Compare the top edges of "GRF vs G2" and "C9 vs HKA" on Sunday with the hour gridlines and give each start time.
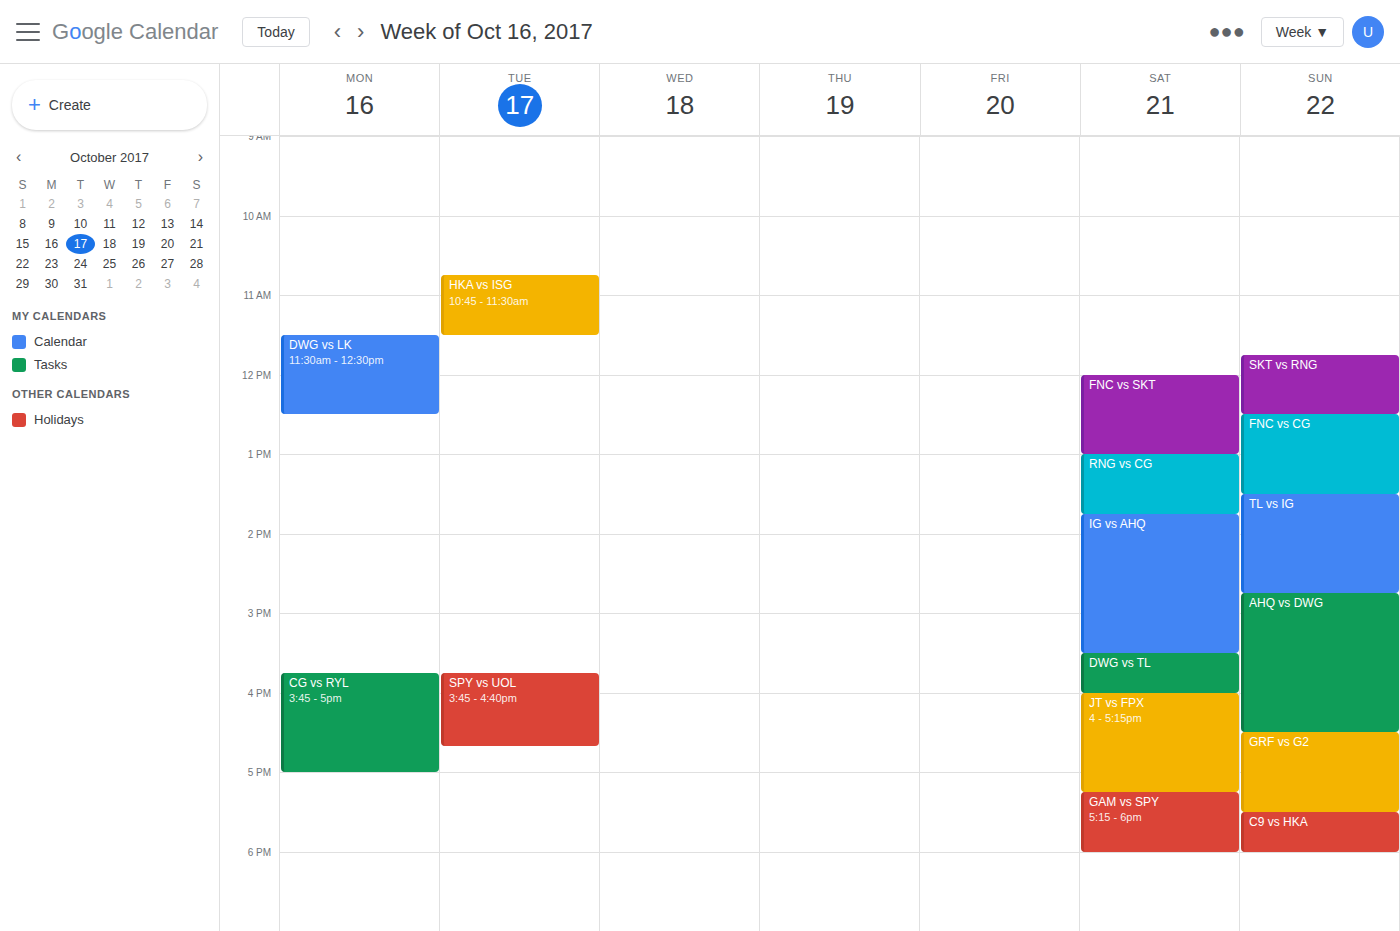
"GRF vs G2": 4:30 PM, halfway between the 4 PM and 5 PM lines. "C9 vs HKA": 5:30 PM, halfway between the 5 PM and 6 PM lines.